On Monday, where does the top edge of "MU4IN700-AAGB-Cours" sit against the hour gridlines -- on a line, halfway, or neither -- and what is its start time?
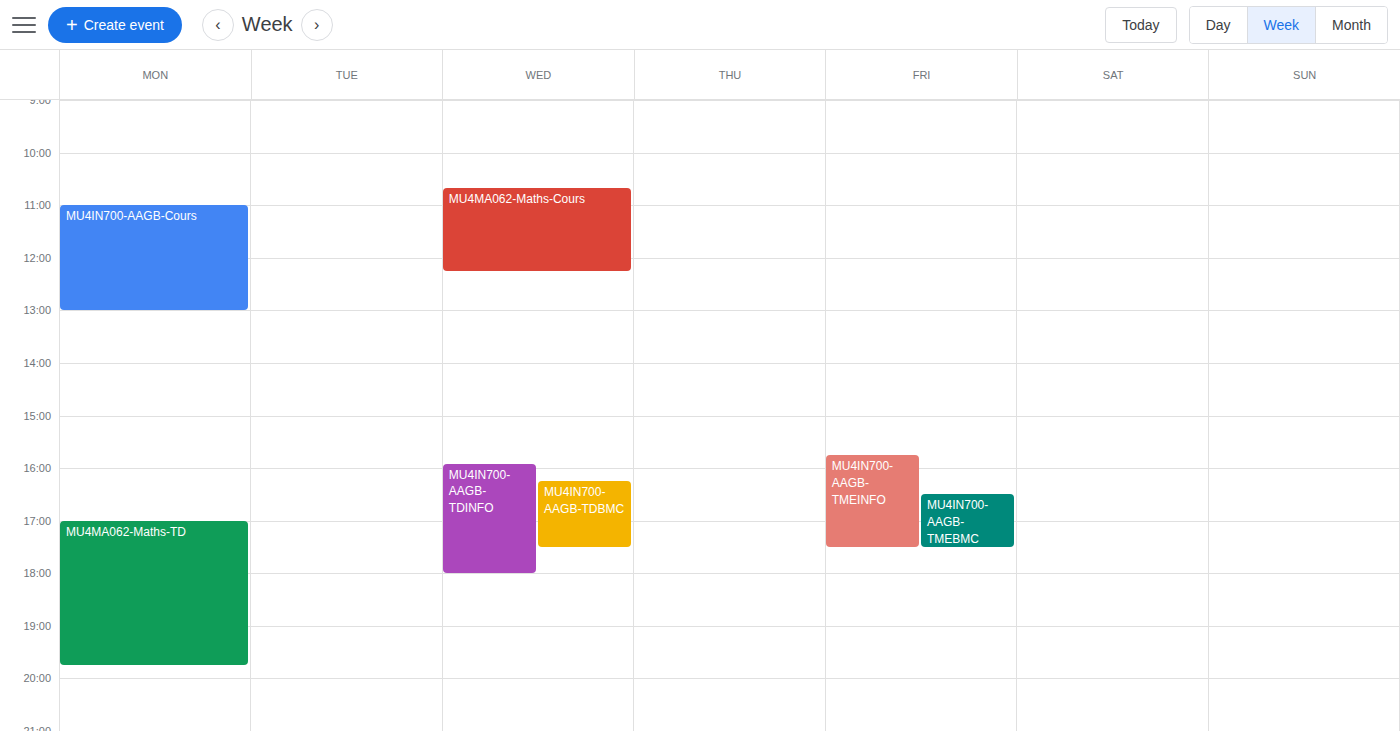
11:00 AM -- exactly on the 11 AM line.